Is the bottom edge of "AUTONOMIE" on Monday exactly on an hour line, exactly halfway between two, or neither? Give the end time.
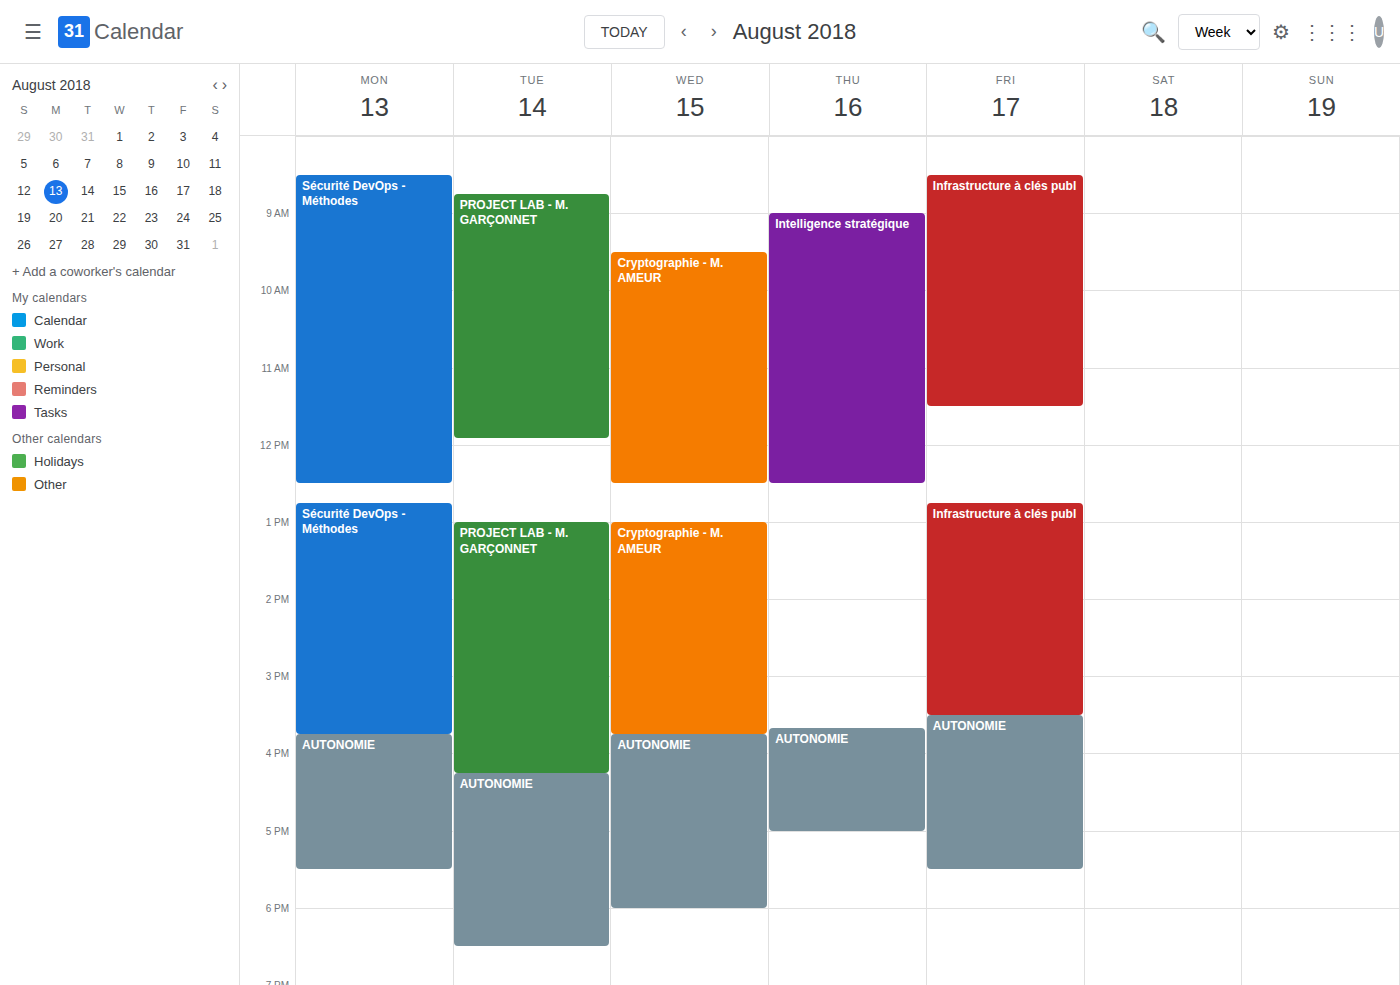
5:30 PM -- halfway between the 5 PM and 6 PM lines.